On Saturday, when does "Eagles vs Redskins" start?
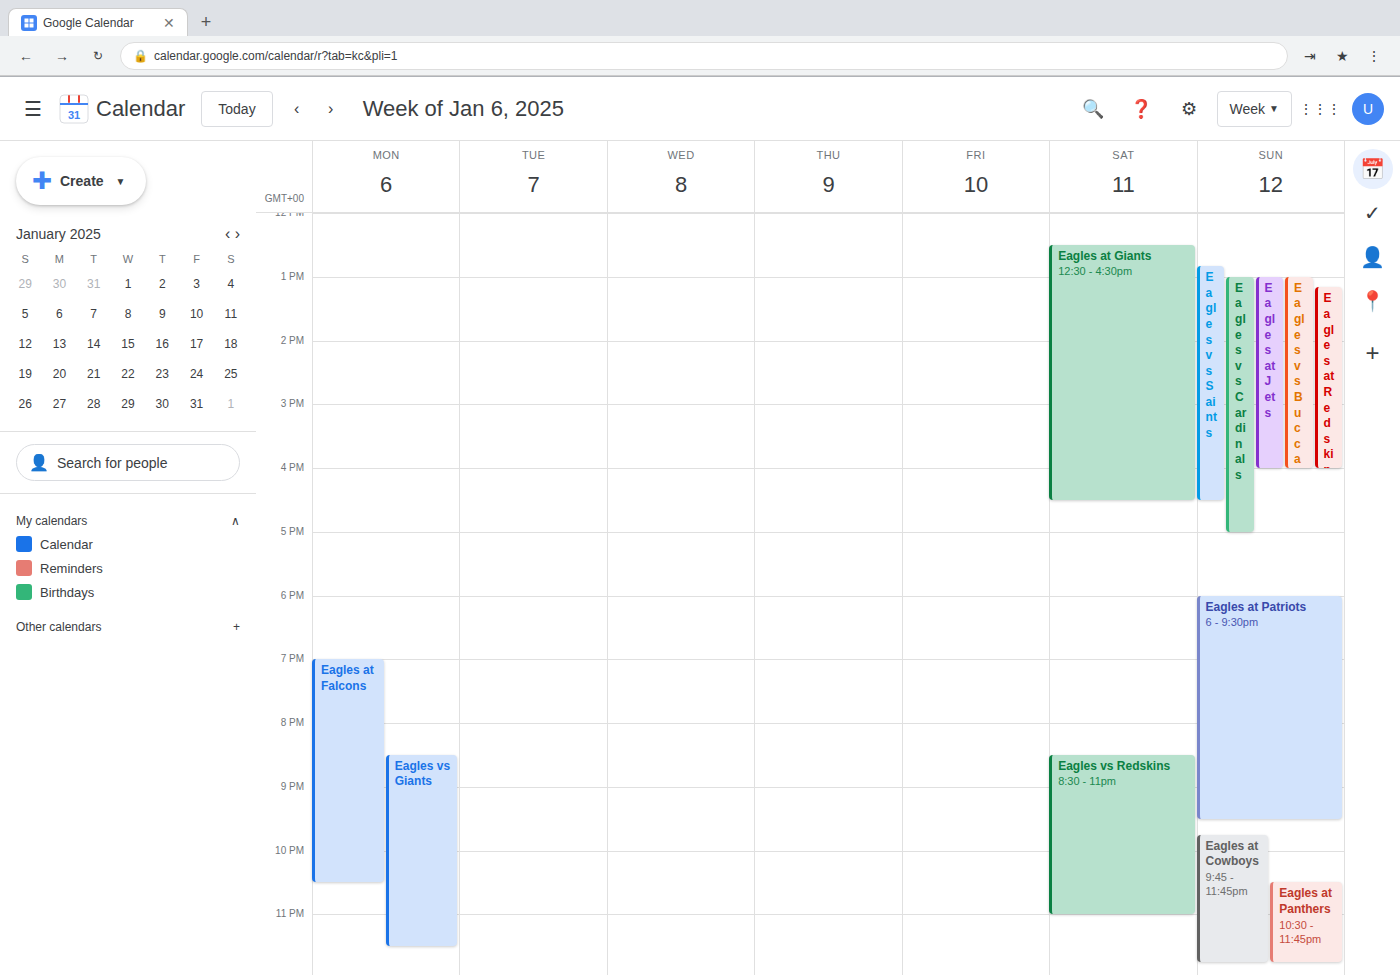
8:30 PM